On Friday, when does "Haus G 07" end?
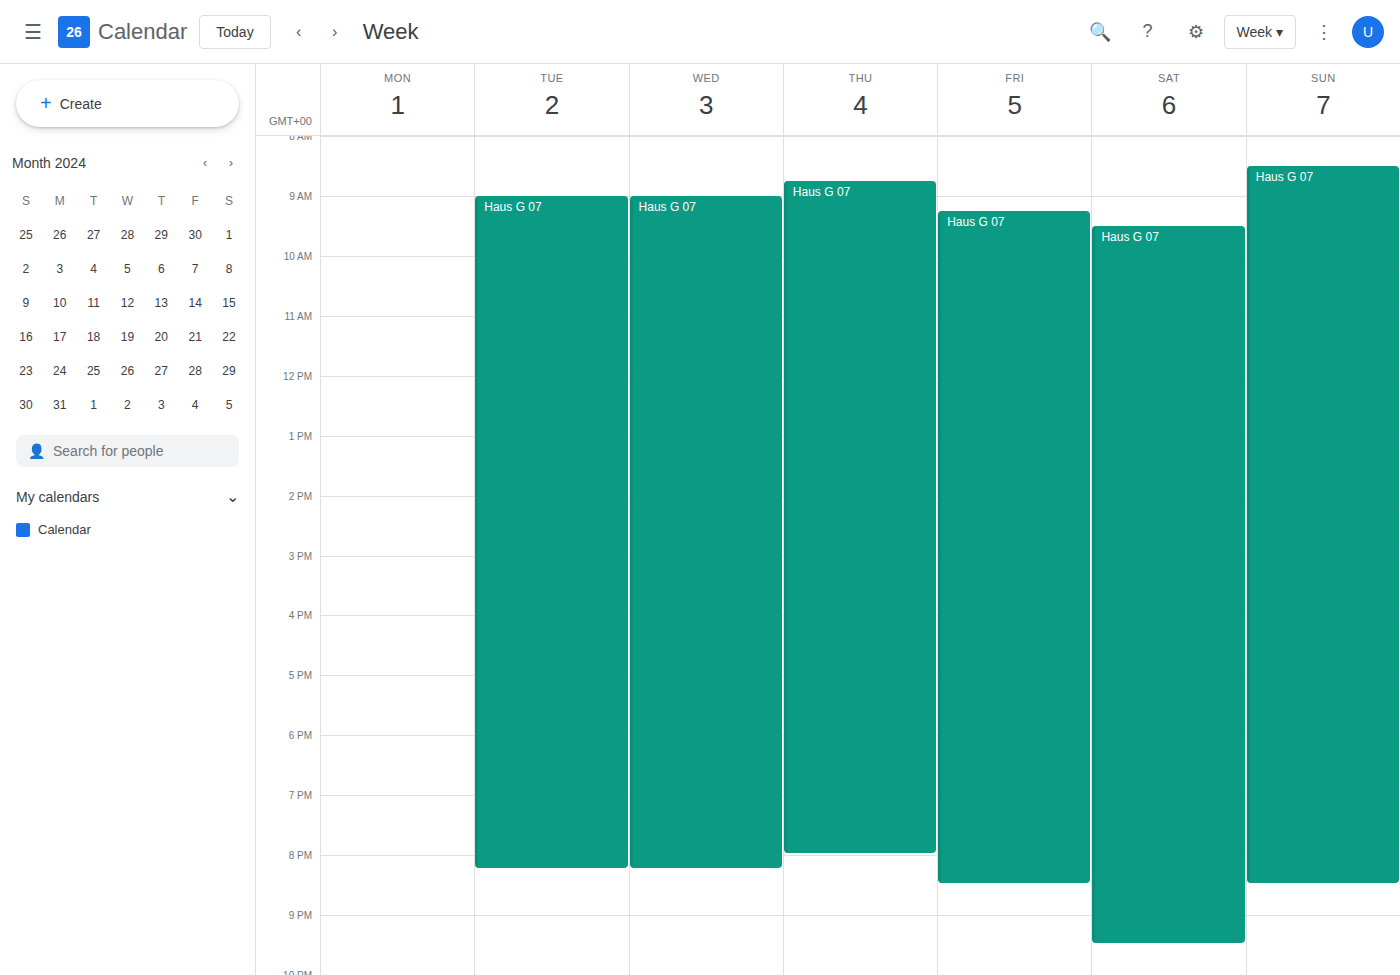
8:30 PM